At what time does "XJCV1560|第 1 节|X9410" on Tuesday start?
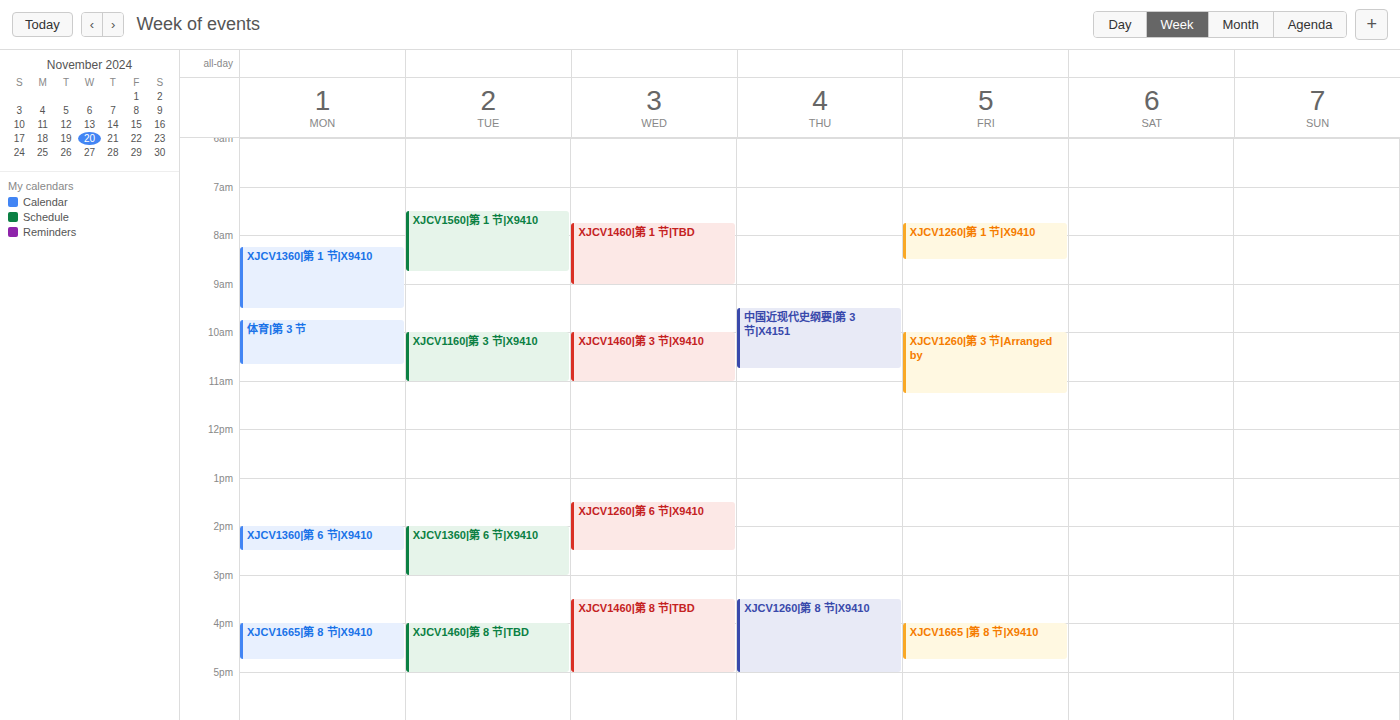
7:30 AM